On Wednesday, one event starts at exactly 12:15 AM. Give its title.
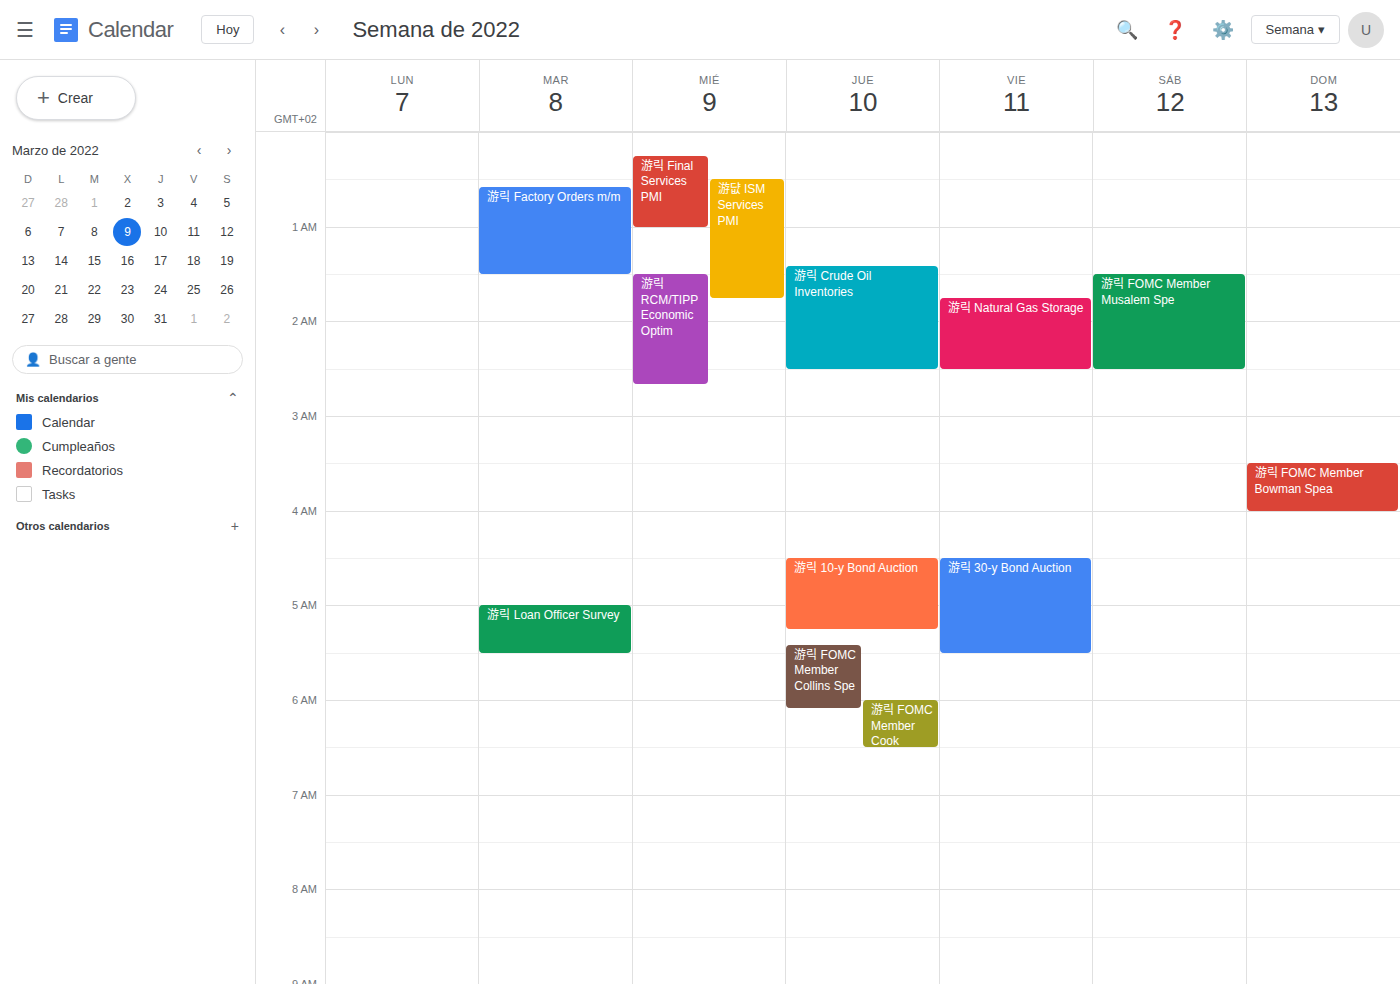
"游릭 Final Services PMI"